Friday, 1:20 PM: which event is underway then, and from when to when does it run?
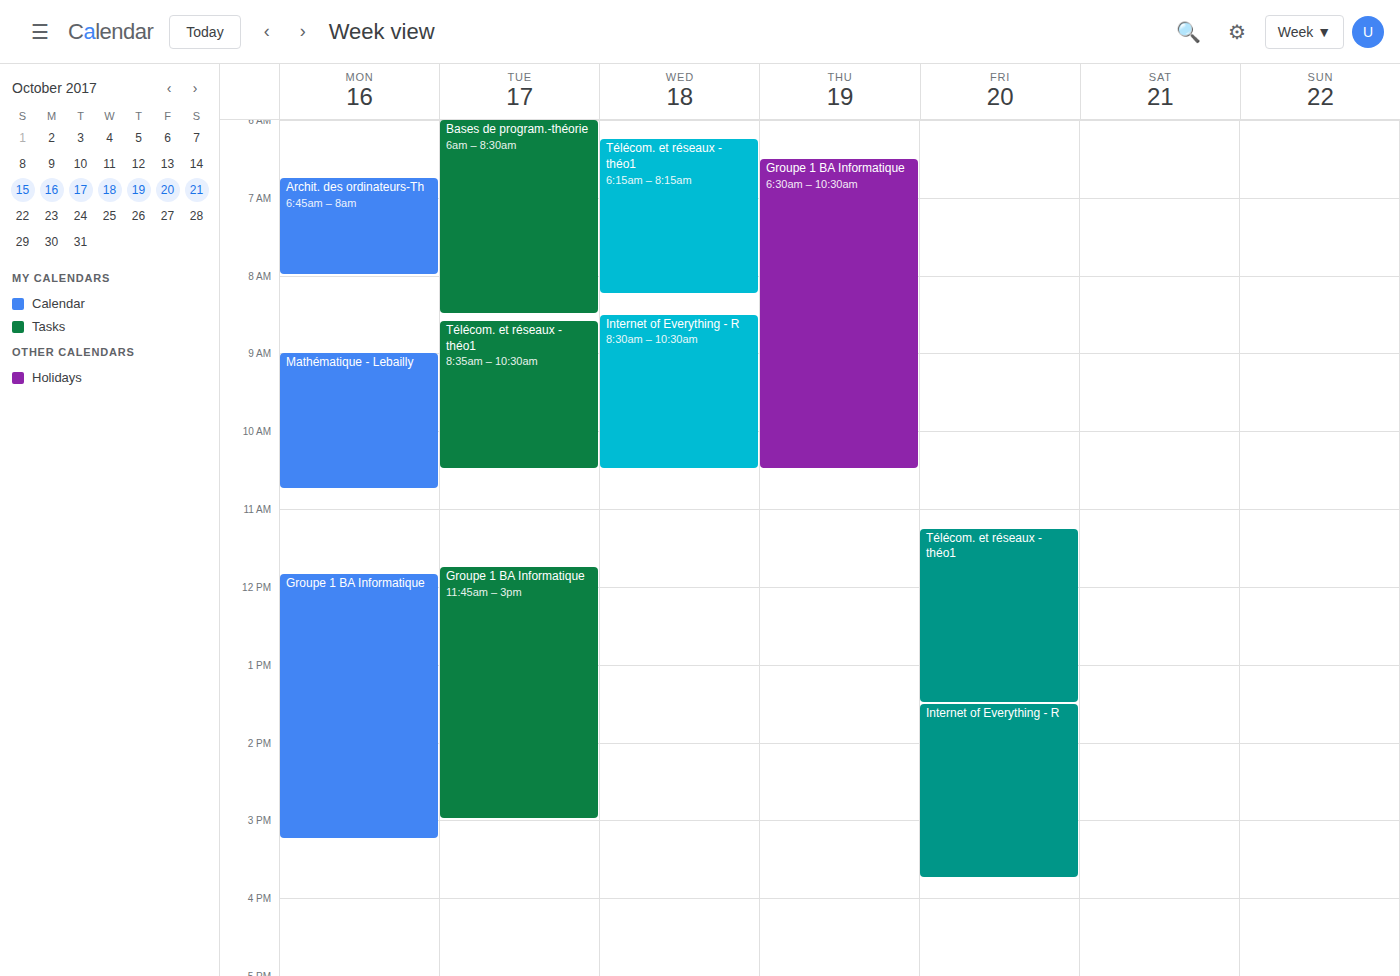
"Télécom. et réseaux -théo1", 11:15 AM to 1:30 PM